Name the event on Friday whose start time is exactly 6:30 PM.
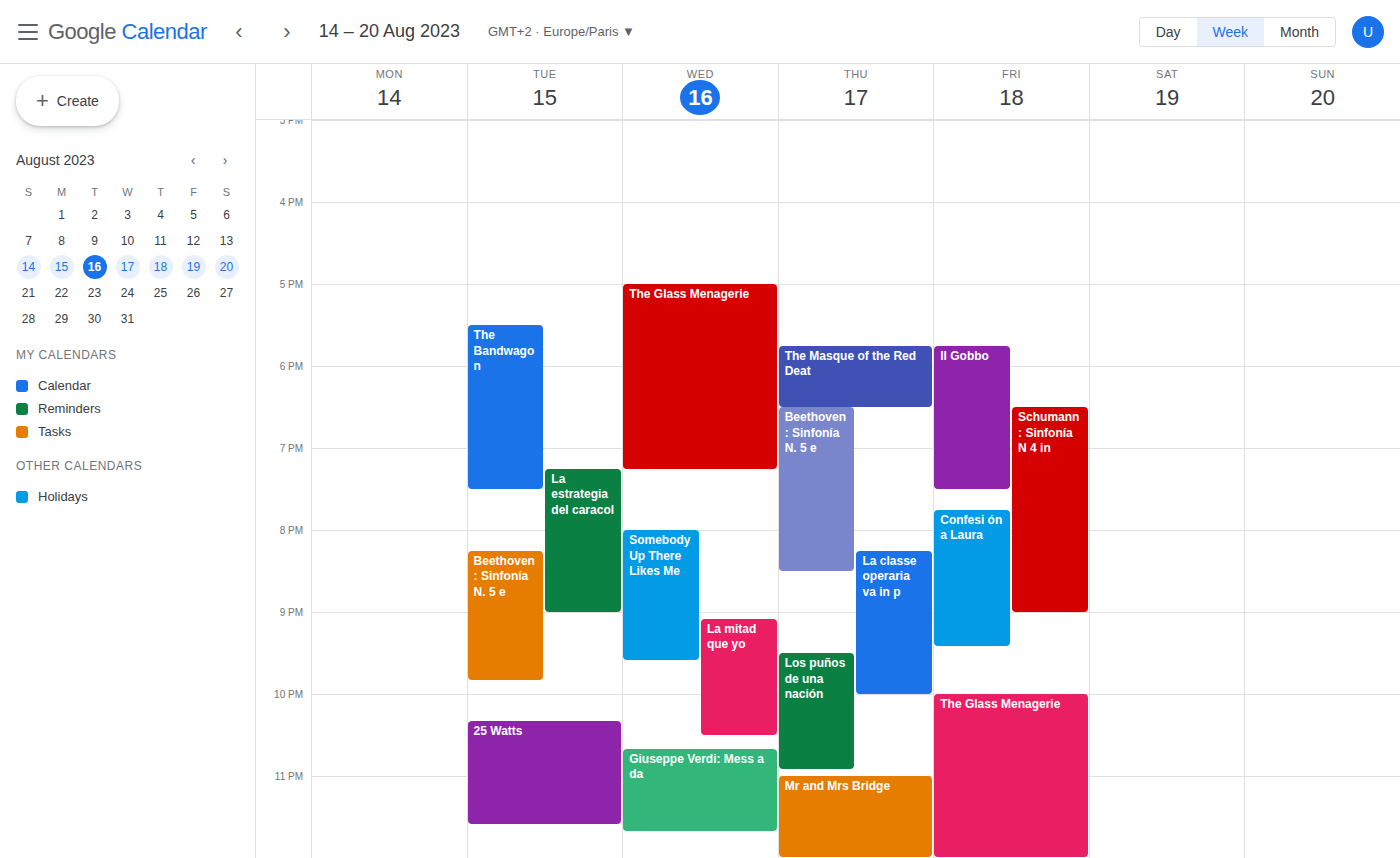
"Schumann: Sinfonía N 4 in"